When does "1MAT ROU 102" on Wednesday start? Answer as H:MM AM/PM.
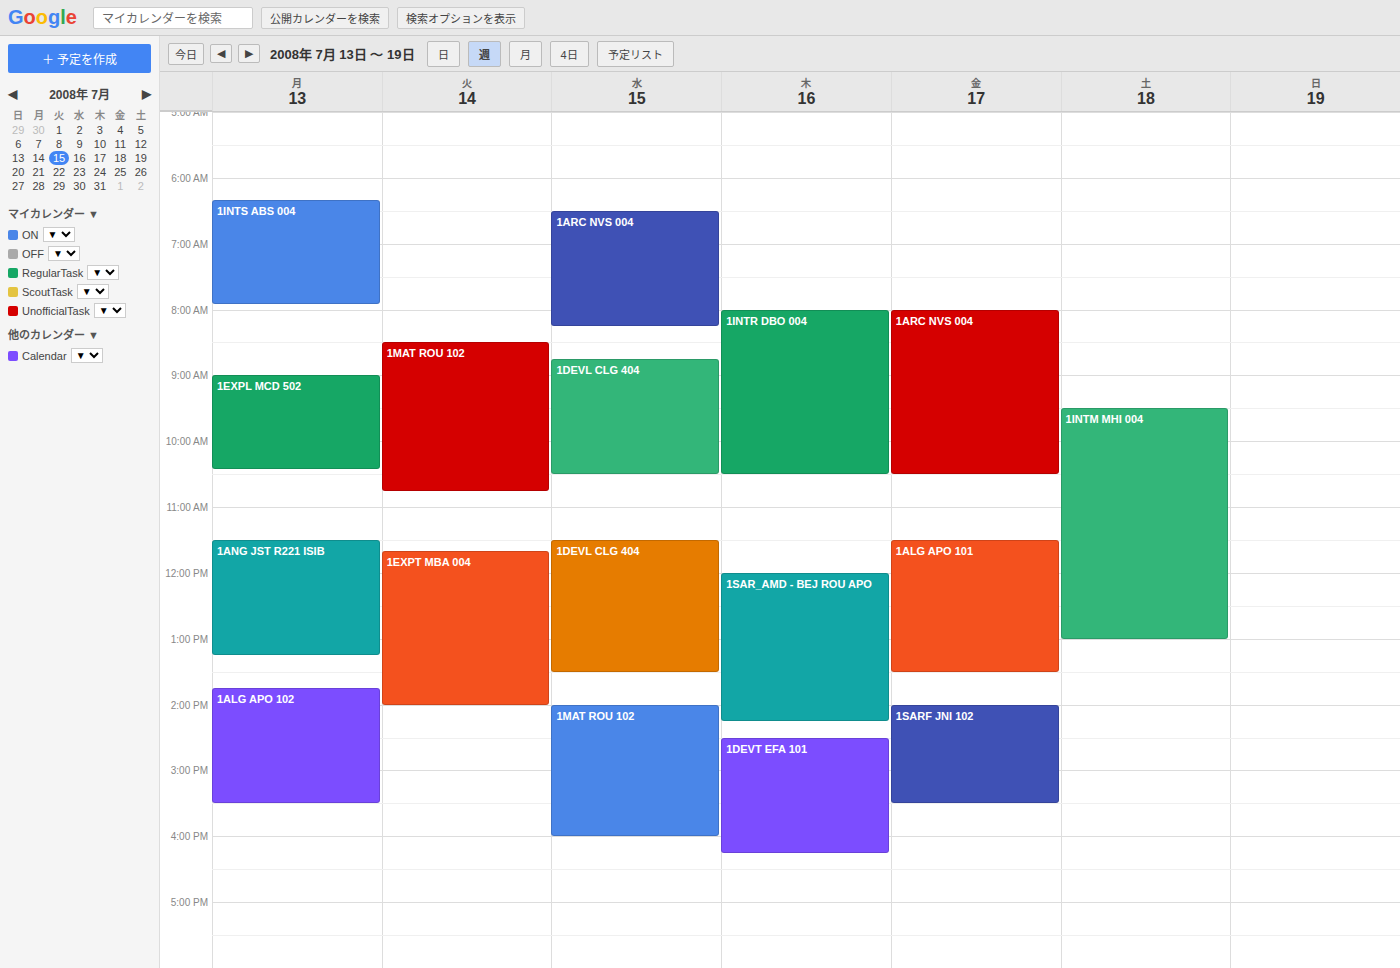
2:00 PM